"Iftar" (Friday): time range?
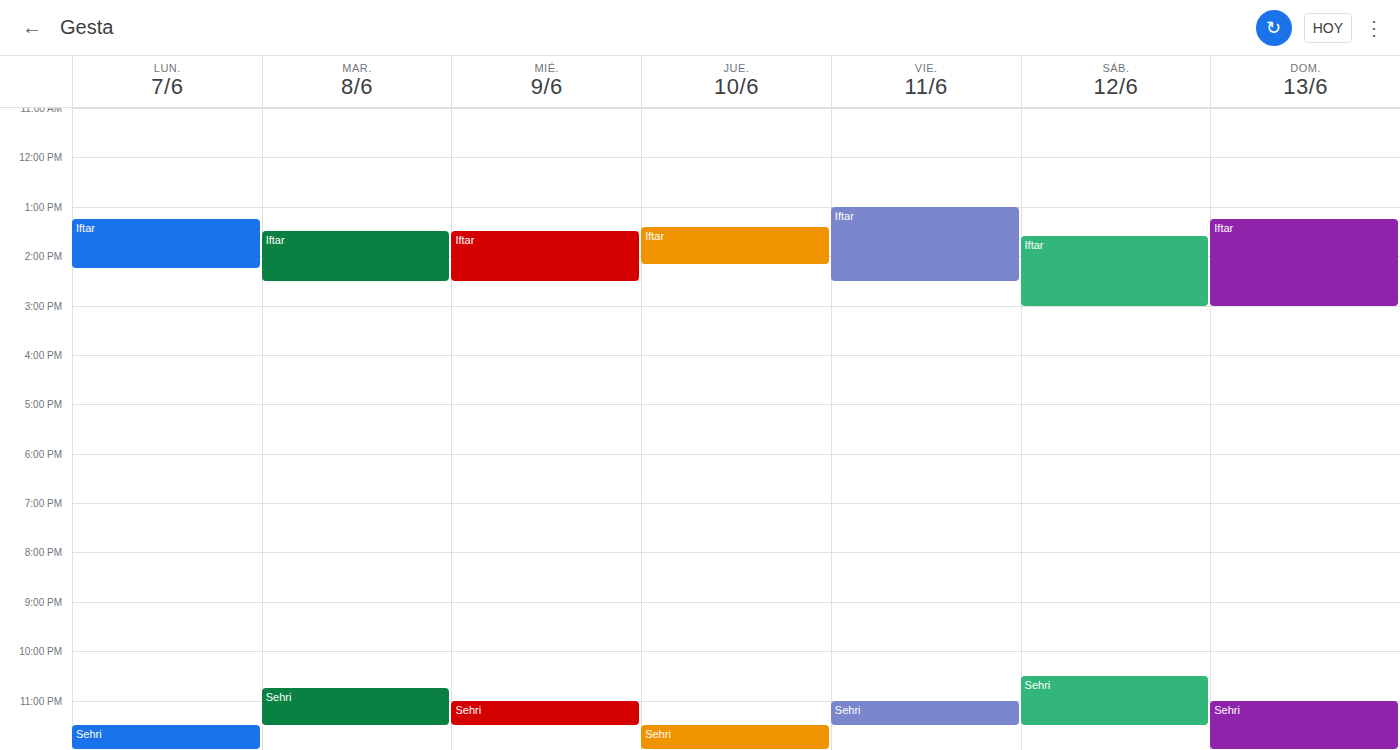
1:00 PM to 2:30 PM